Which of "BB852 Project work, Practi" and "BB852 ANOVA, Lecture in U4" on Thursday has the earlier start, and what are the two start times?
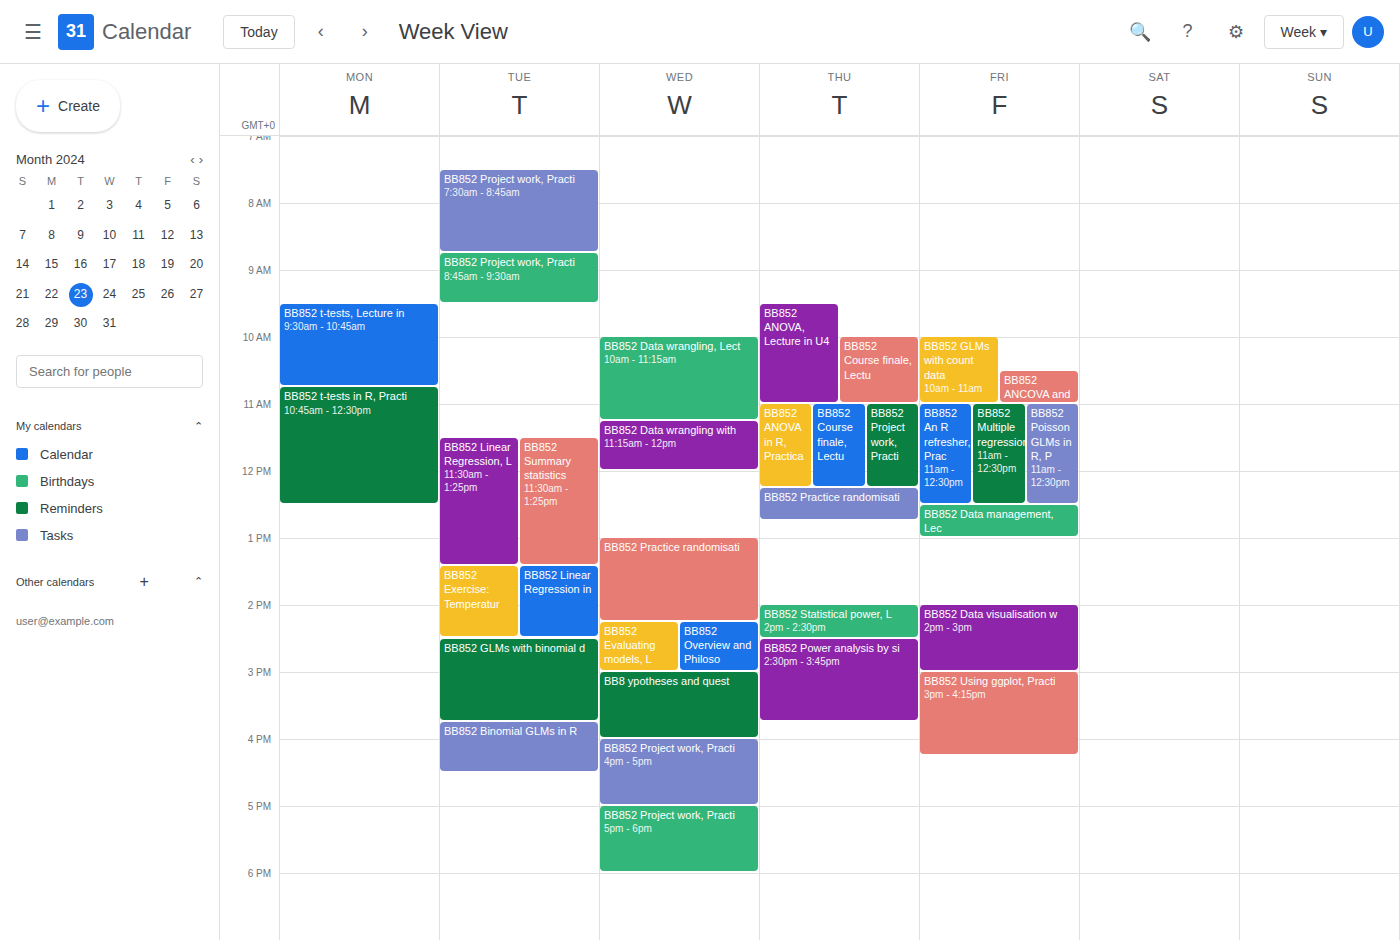
"BB852 ANOVA, Lecture in U4" 9:30 AM; "BB852 Project work, Practi" 11:00 AM.